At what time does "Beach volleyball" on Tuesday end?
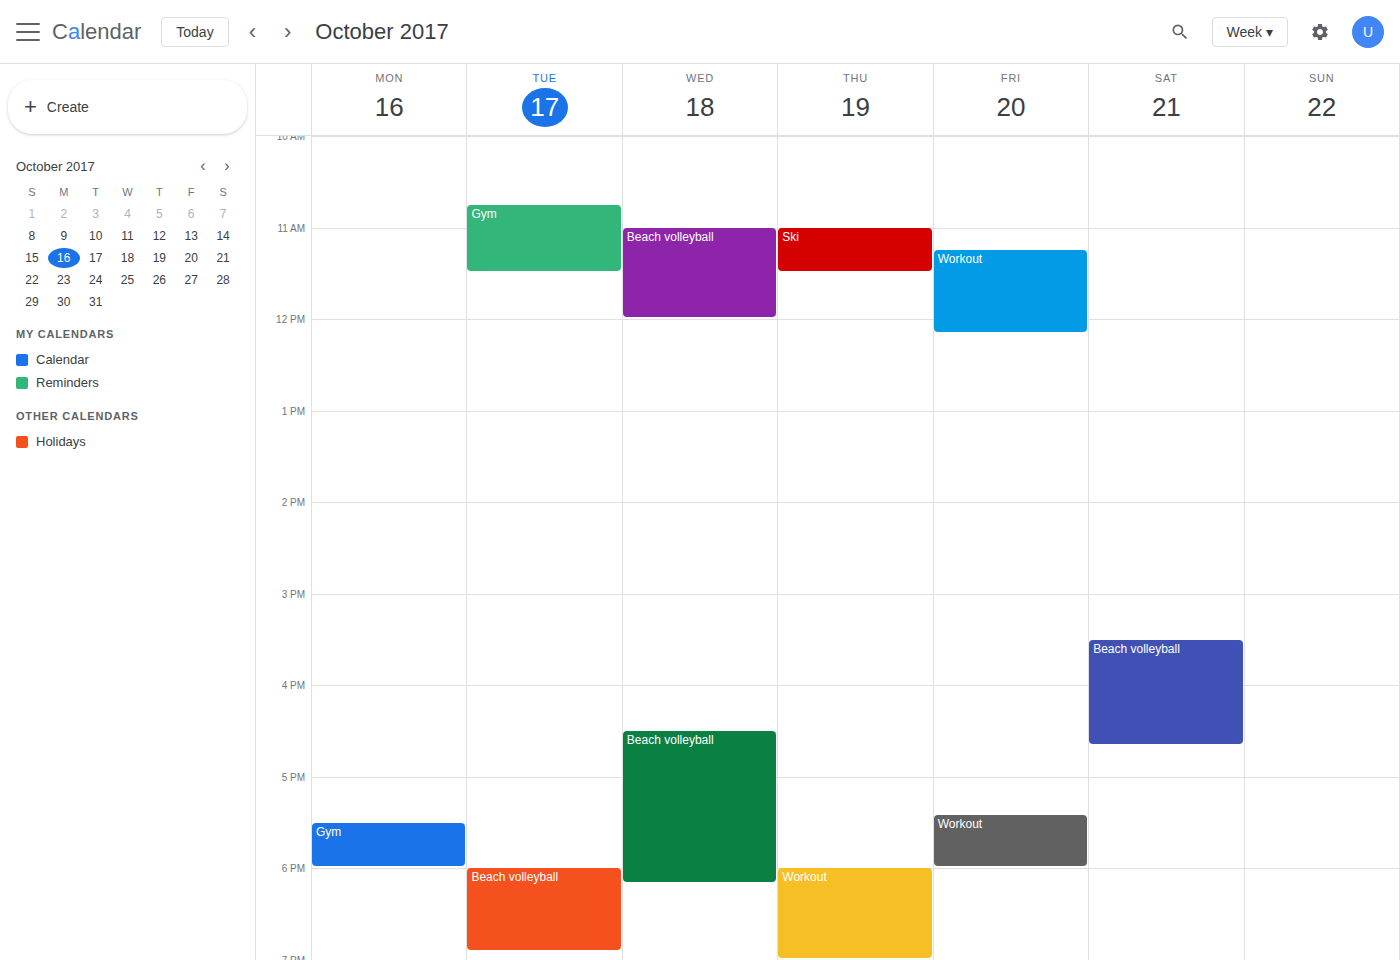
6:55 PM